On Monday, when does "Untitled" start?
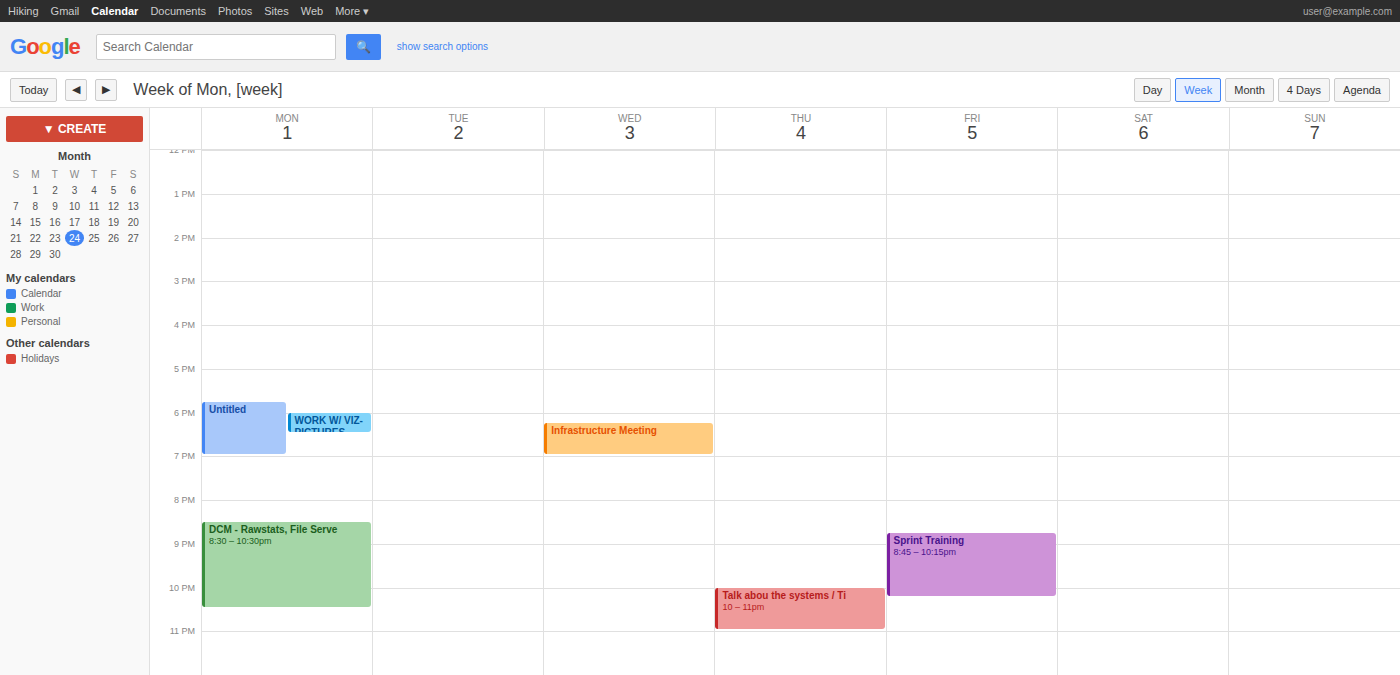
5:45 PM